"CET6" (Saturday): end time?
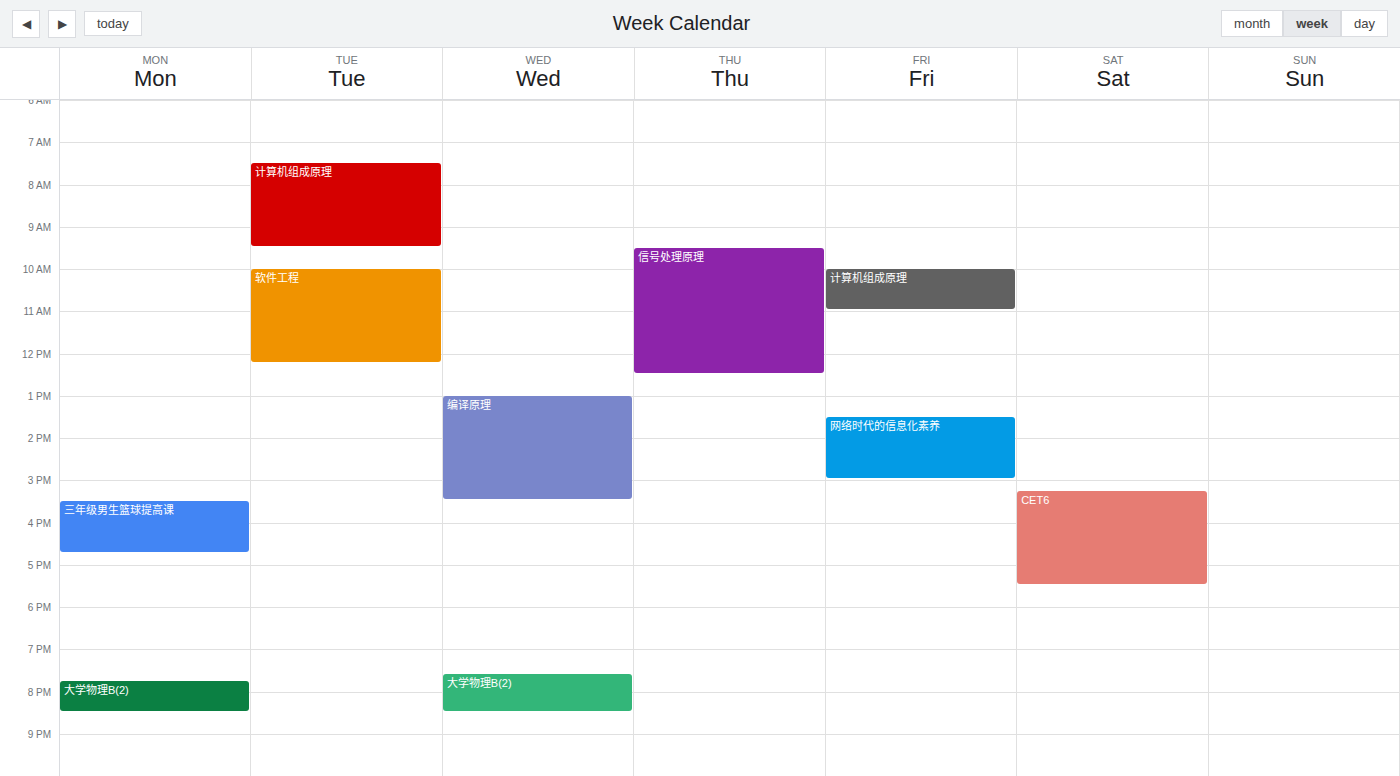
5:30 PM